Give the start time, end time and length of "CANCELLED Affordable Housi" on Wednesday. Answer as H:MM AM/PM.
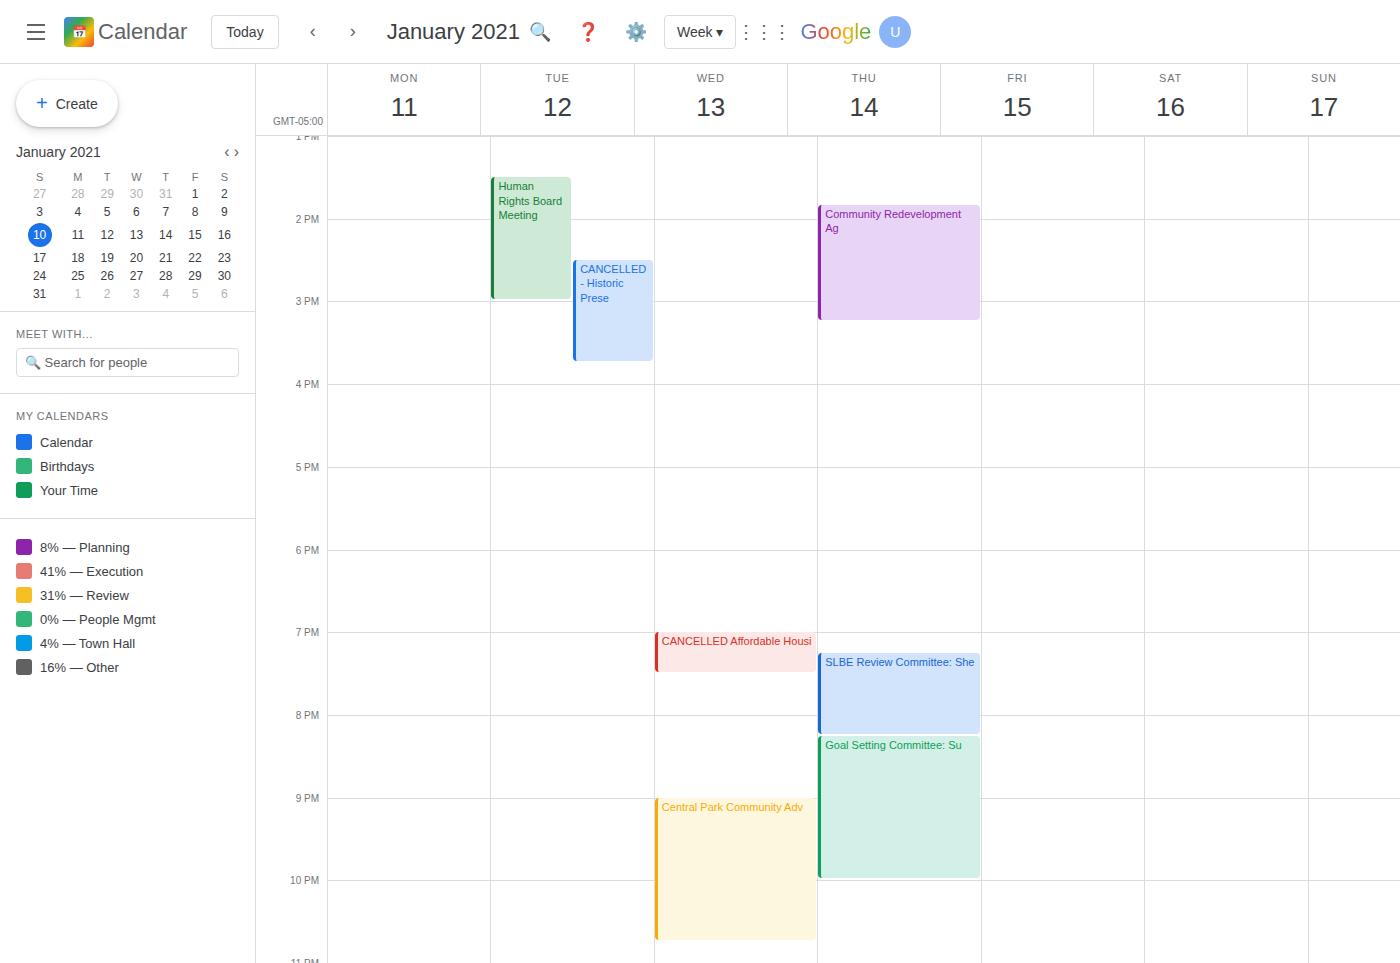
7:00 PM to 7:30 PM, 30 minutes